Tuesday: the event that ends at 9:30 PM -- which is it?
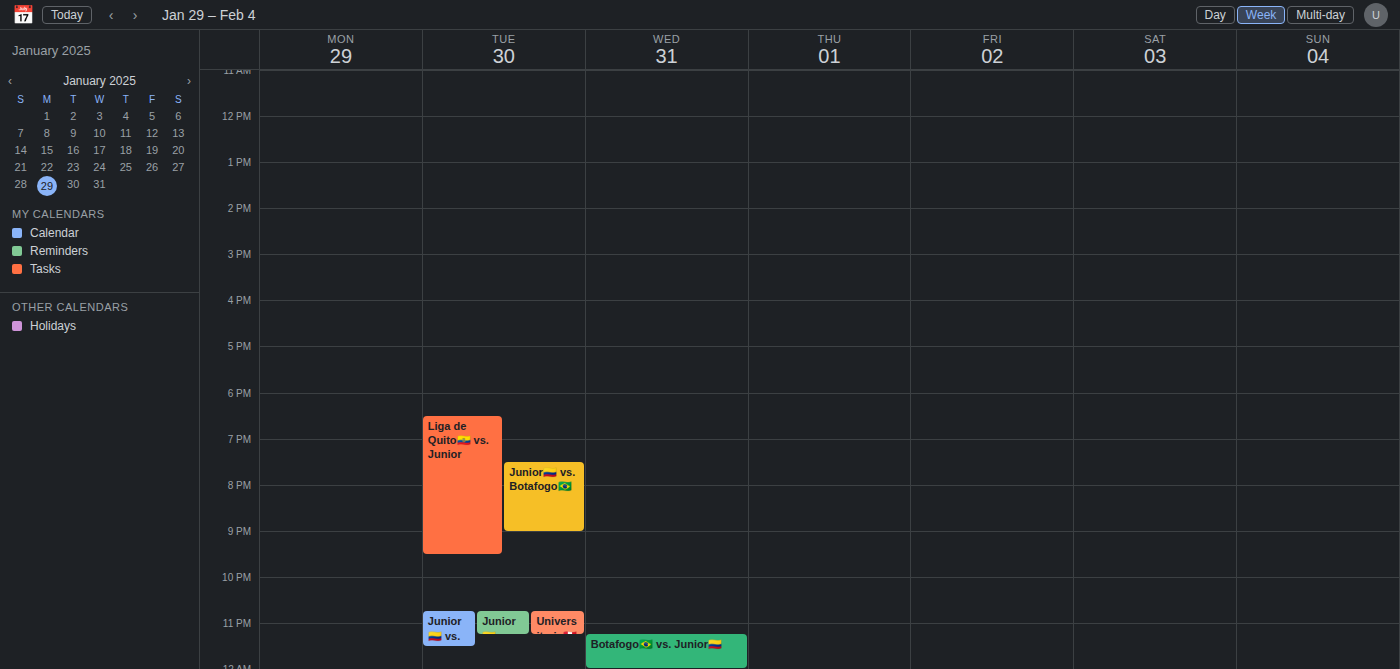
"Liga de Quito🇪🇨 vs. Junior"